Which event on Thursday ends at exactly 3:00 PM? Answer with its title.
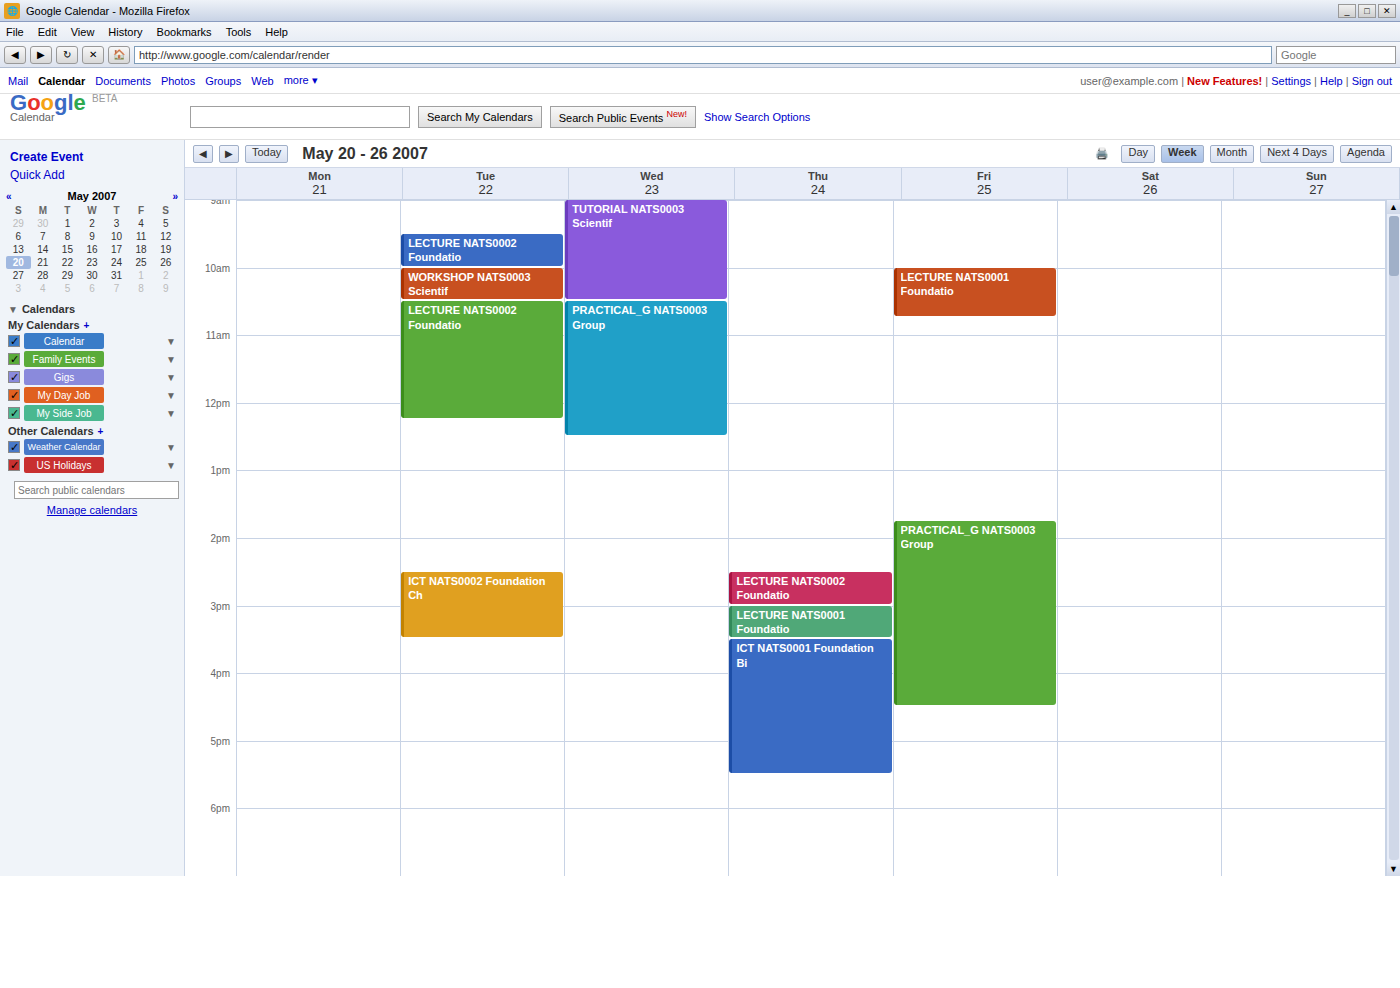
"LECTURE NATS0002 Foundatio"